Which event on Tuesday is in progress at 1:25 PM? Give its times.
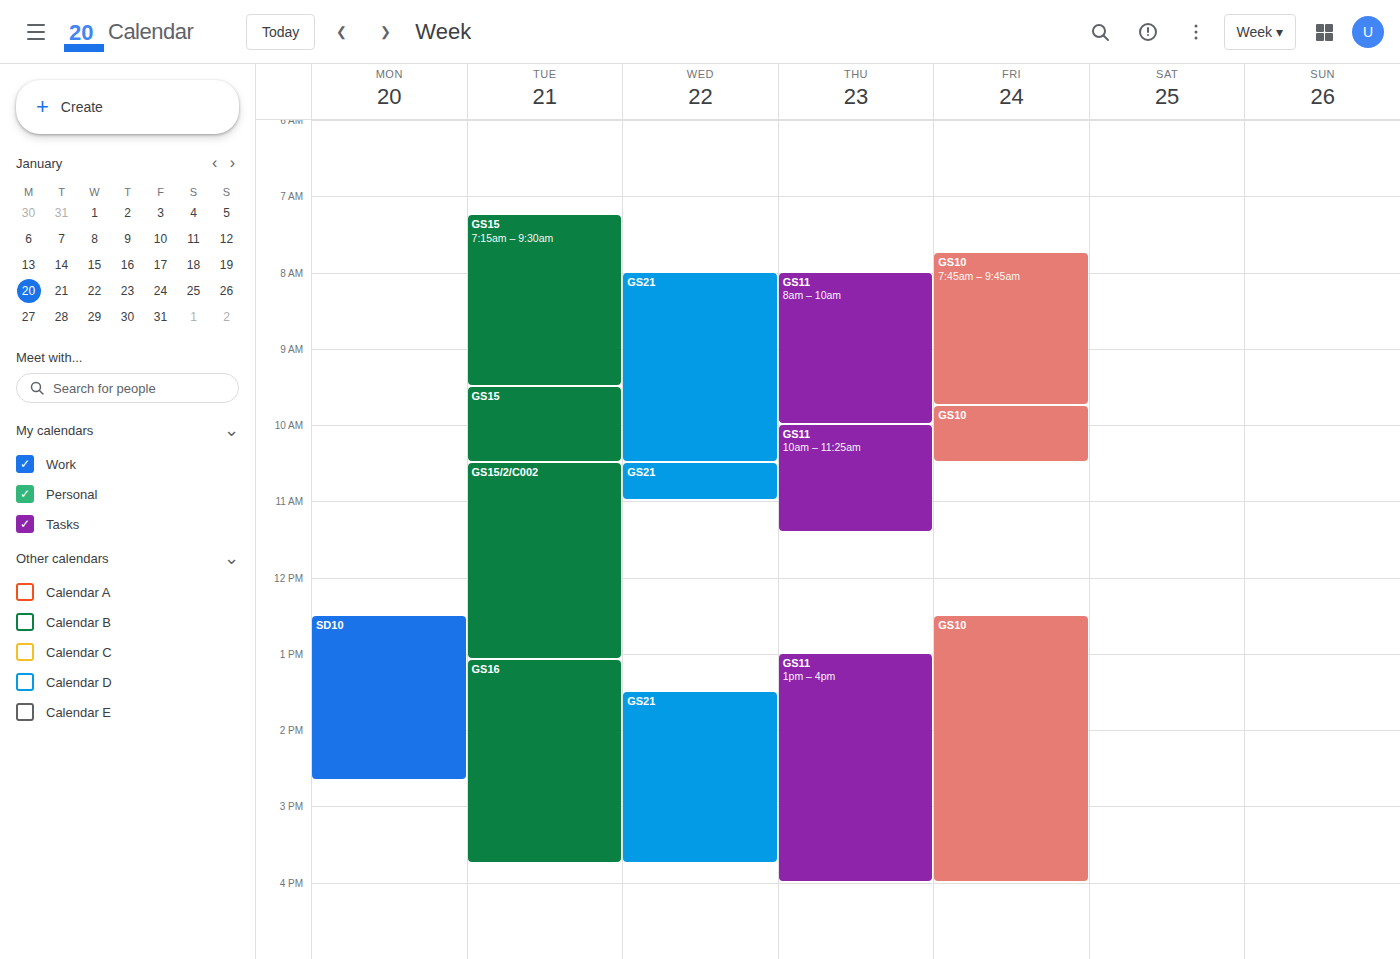
"GS16", 1:05 PM to 3:45 PM